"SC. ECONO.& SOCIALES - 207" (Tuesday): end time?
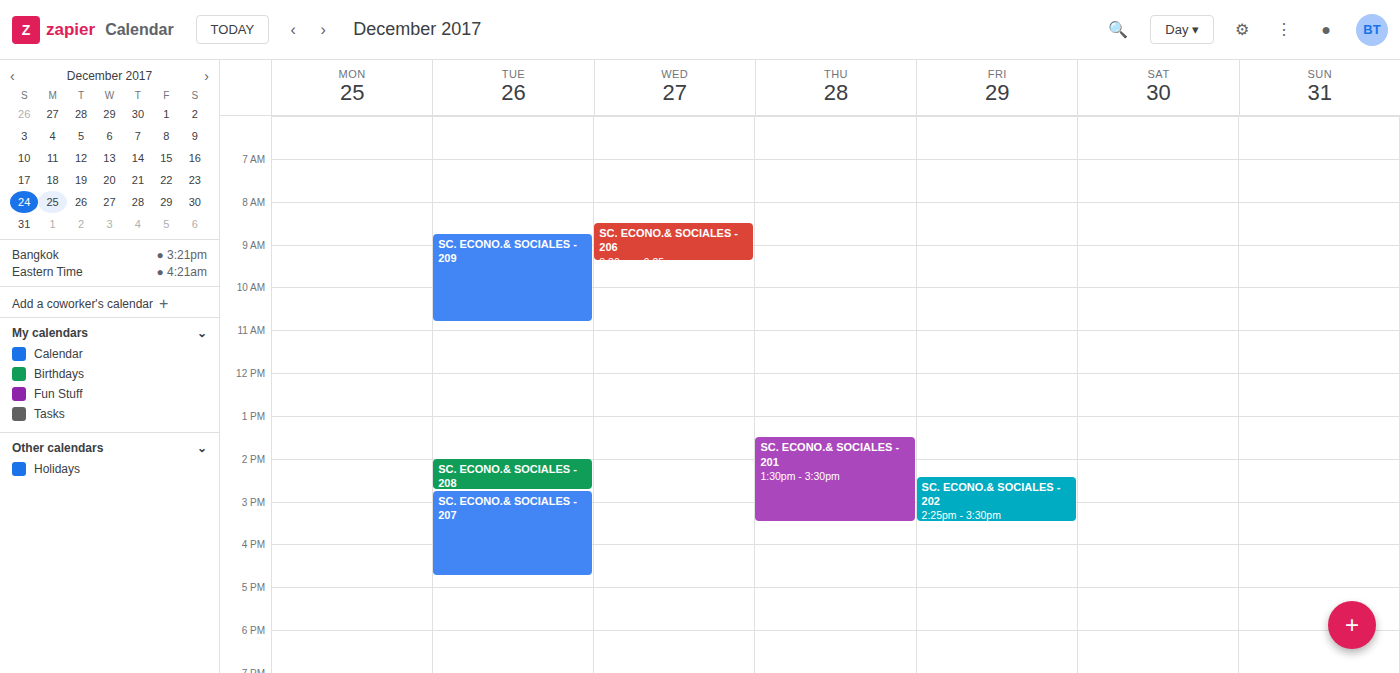
4:45 PM